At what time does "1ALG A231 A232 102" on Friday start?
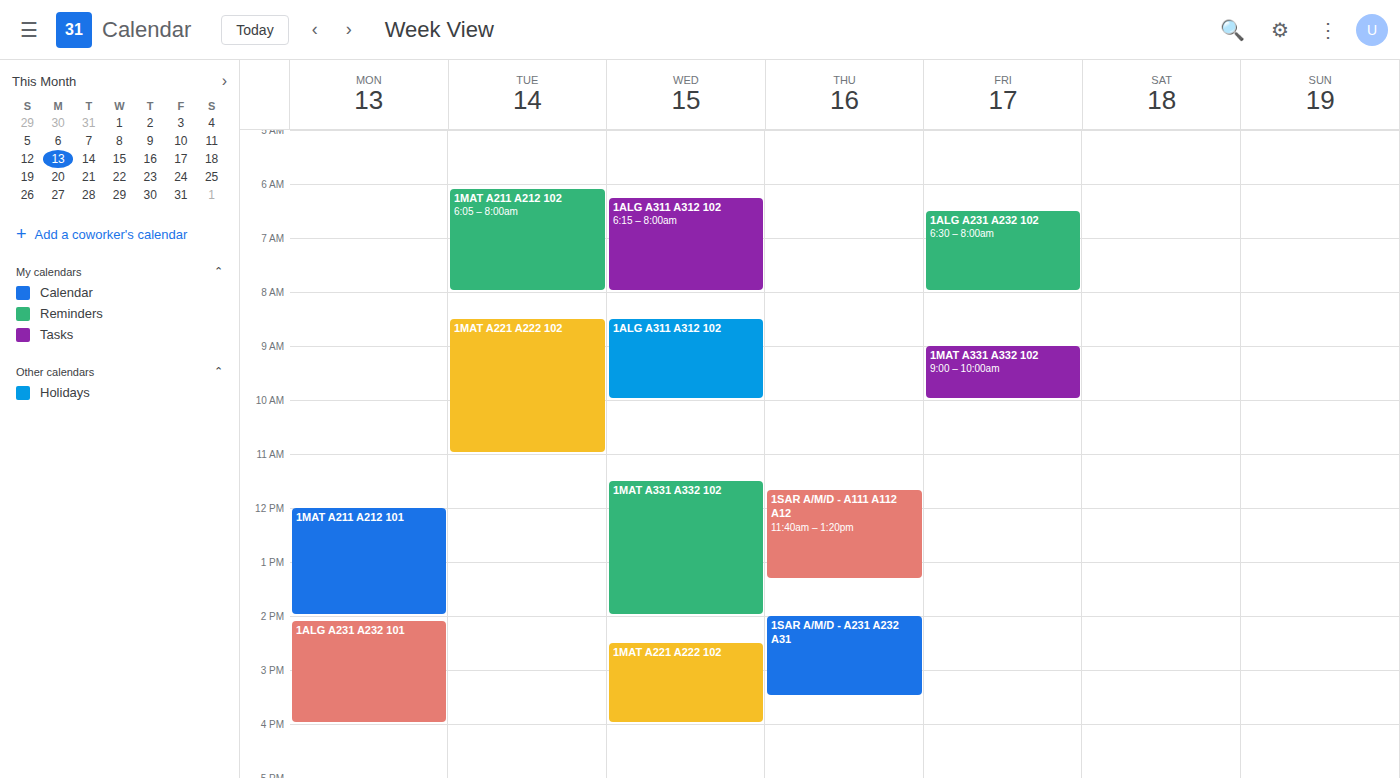
6:30 AM